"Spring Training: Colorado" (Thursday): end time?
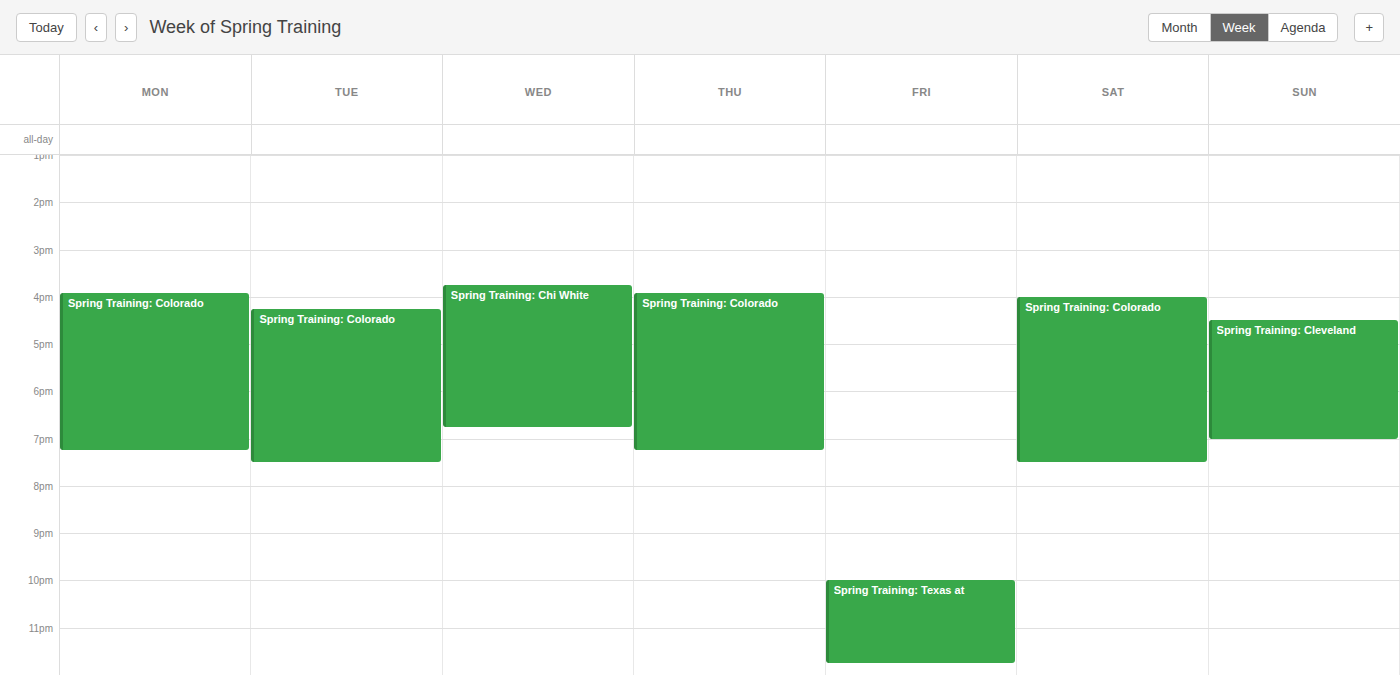
7:15 PM